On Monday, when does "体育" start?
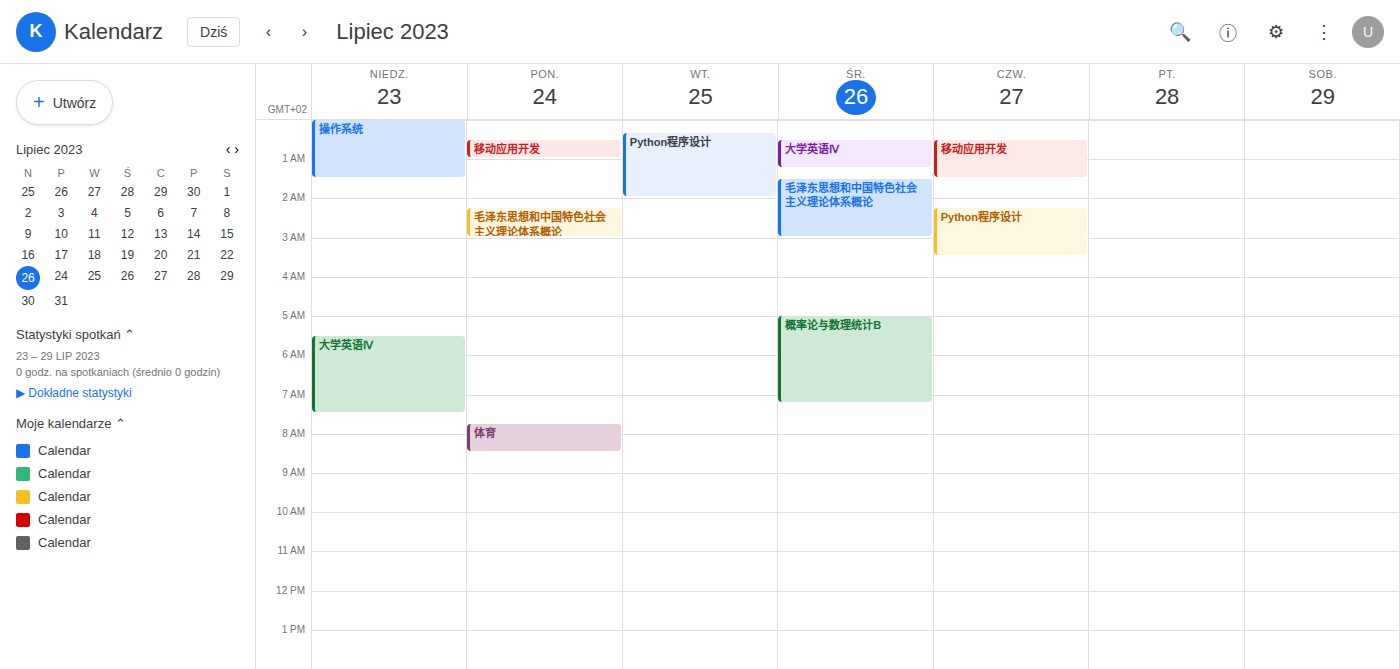
7:45 AM